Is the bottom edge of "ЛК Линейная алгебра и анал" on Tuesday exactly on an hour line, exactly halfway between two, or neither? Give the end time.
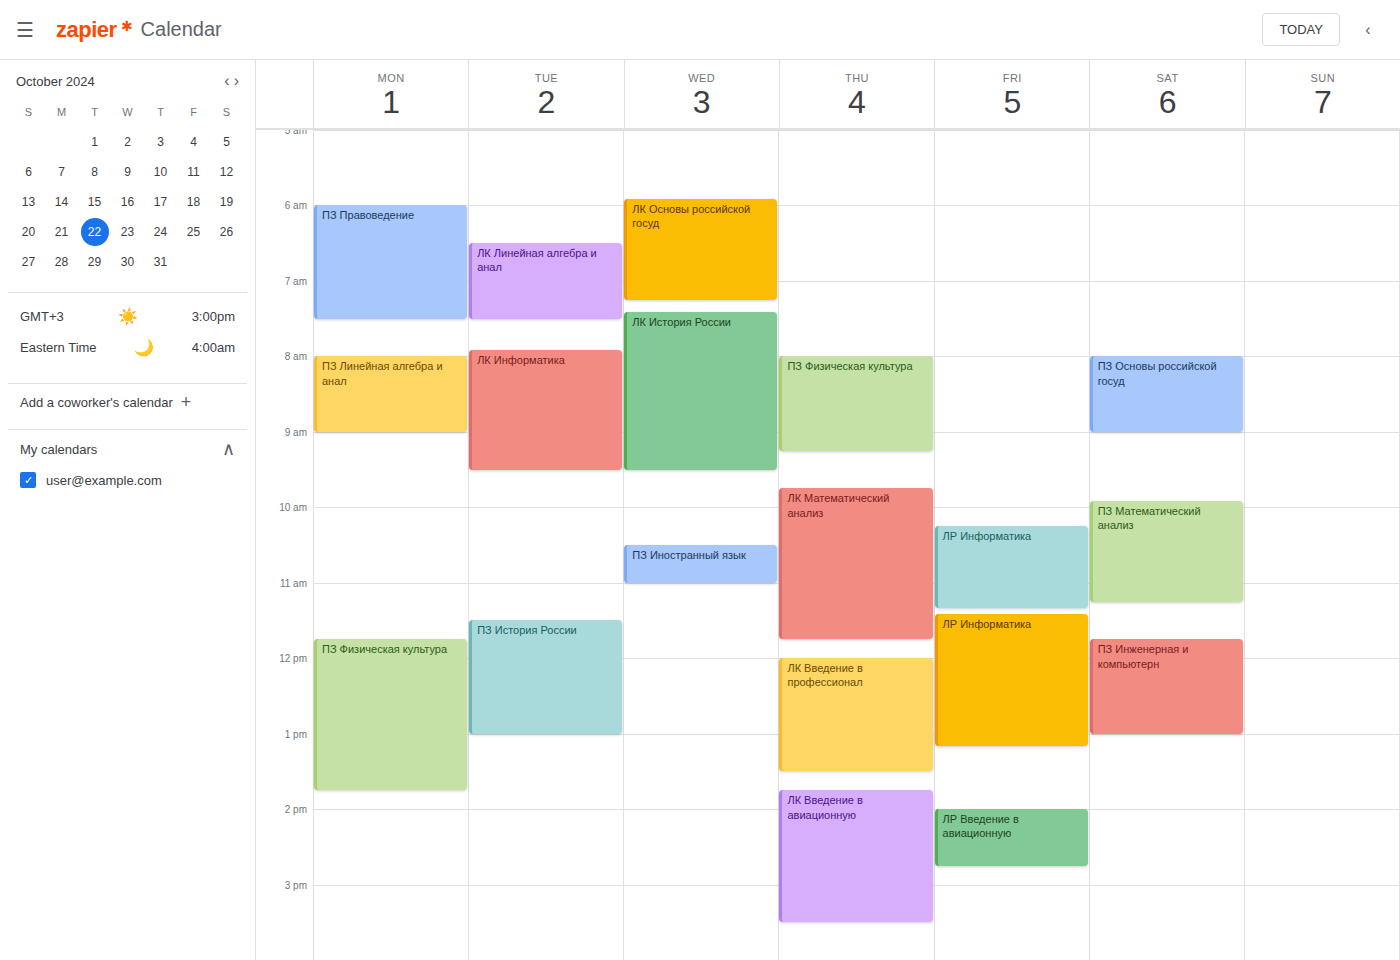
7:30 AM -- halfway between the 7 AM and 8 AM lines.